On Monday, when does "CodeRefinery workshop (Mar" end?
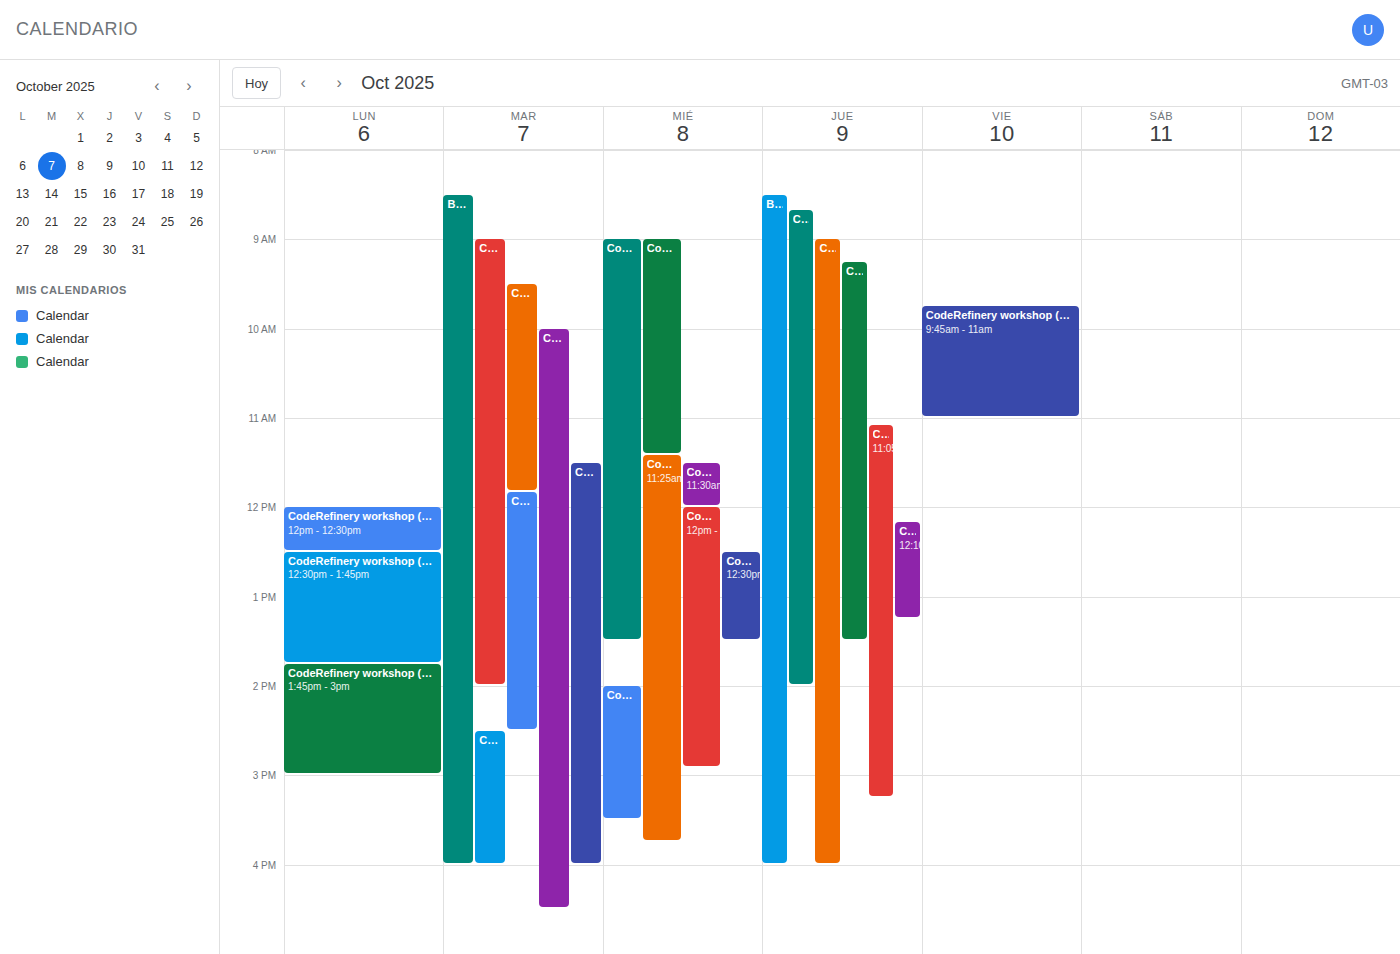
15:00